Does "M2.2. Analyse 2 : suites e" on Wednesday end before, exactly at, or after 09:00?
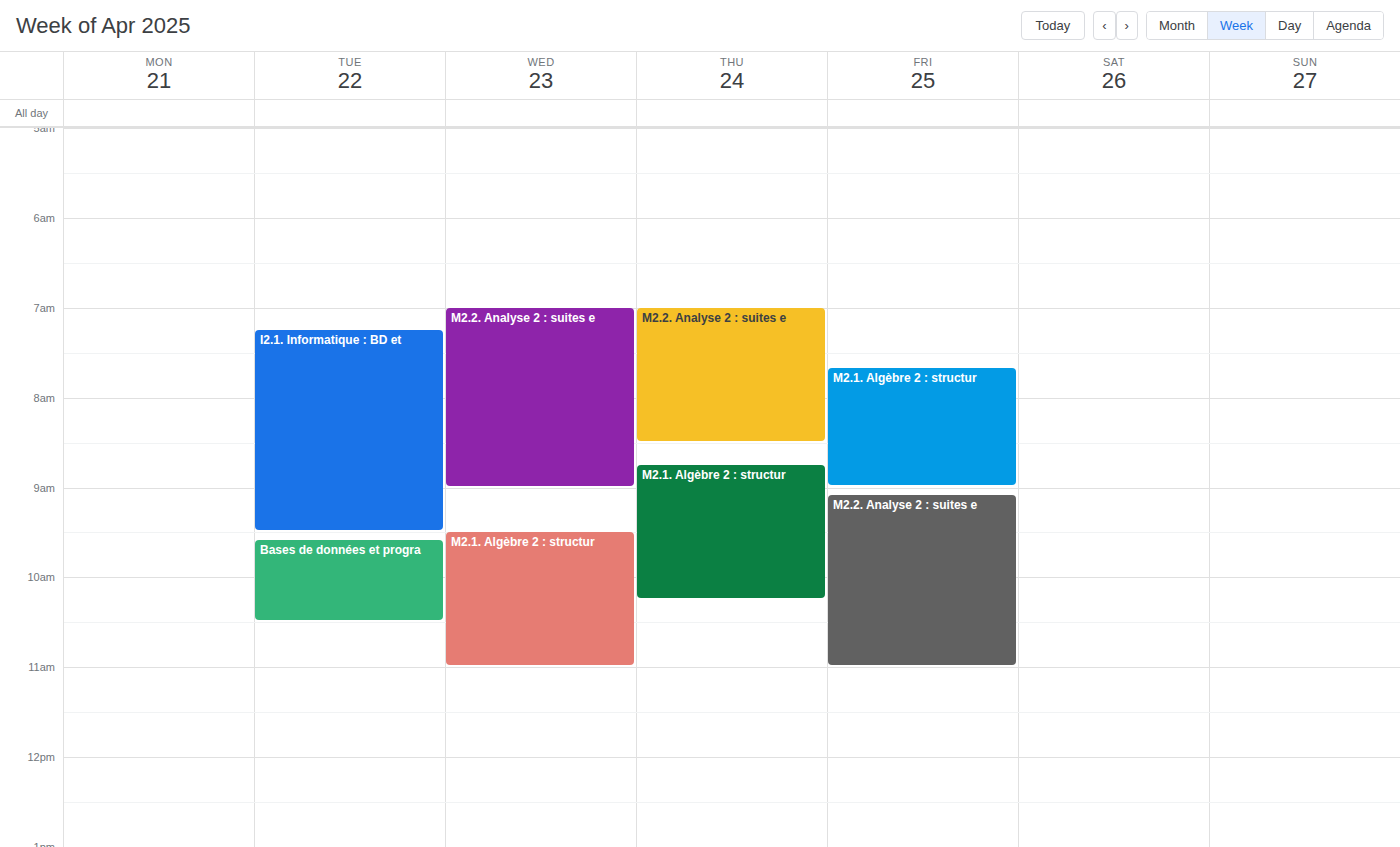
09:00 -- exactly at 09:00, on the 09:00 line.